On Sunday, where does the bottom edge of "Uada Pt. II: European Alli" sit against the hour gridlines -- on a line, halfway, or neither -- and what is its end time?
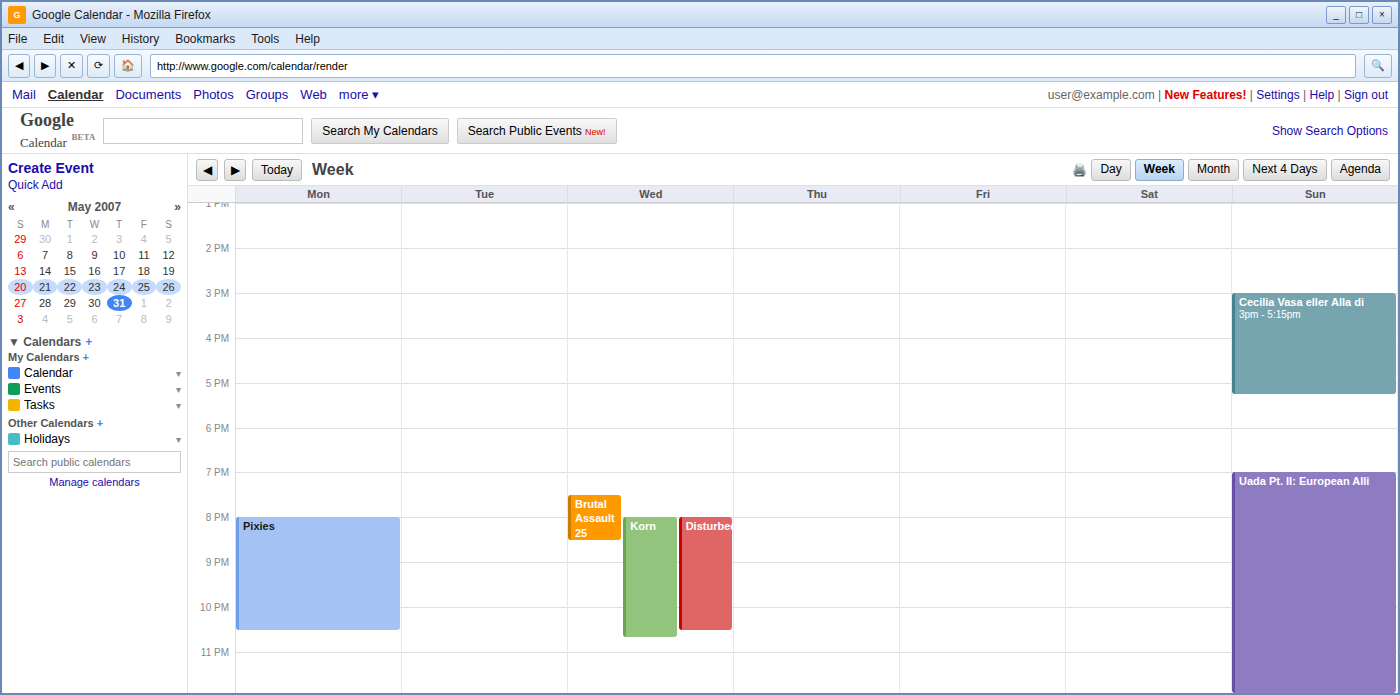
23:55 -- neither: 55 minutes below the 23:00 line and 5 minutes above the 24:00 line.